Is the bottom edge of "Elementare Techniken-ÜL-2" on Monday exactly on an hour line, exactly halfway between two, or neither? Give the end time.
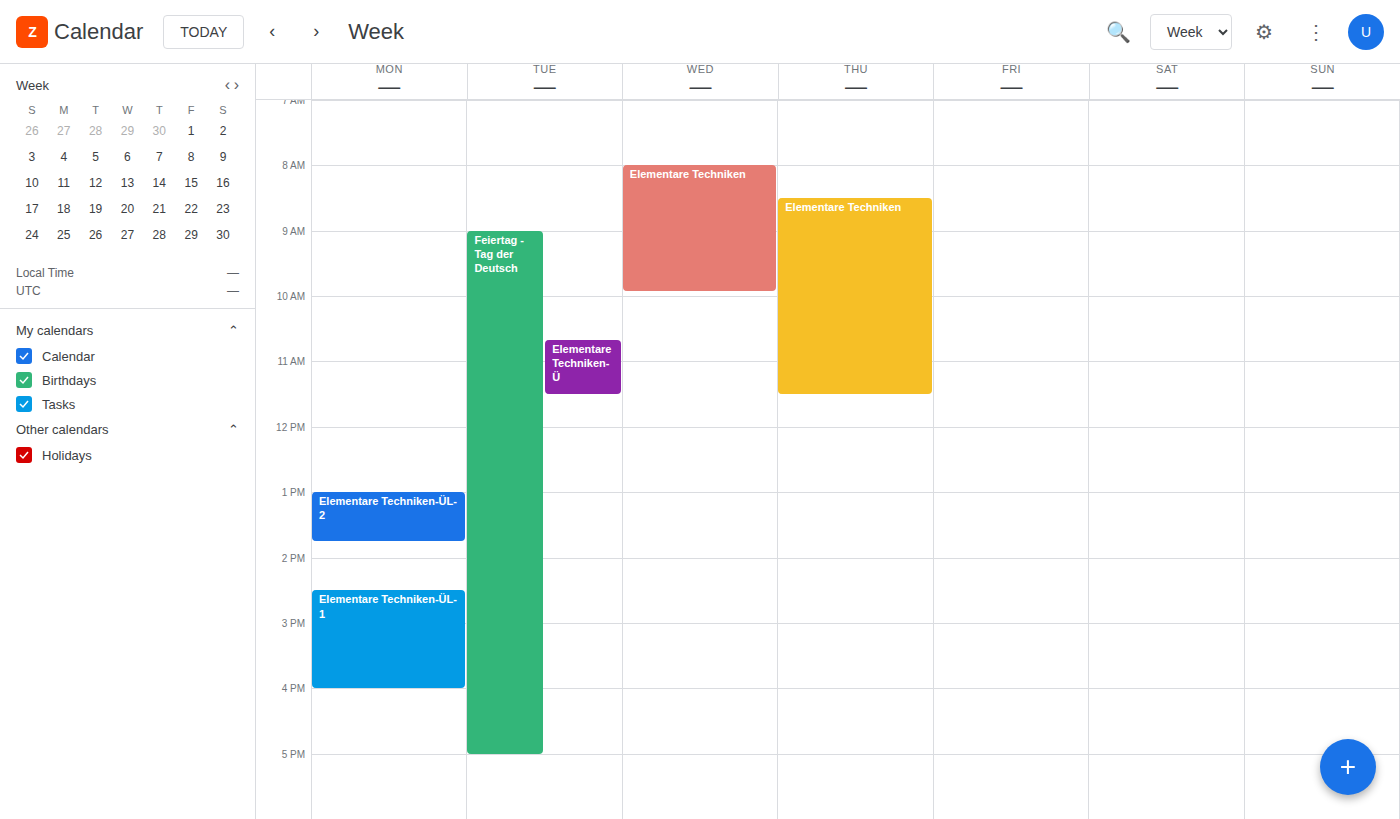
1:45 PM -- neither: three quarters of the way from the 1 PM line to the 2 PM line.